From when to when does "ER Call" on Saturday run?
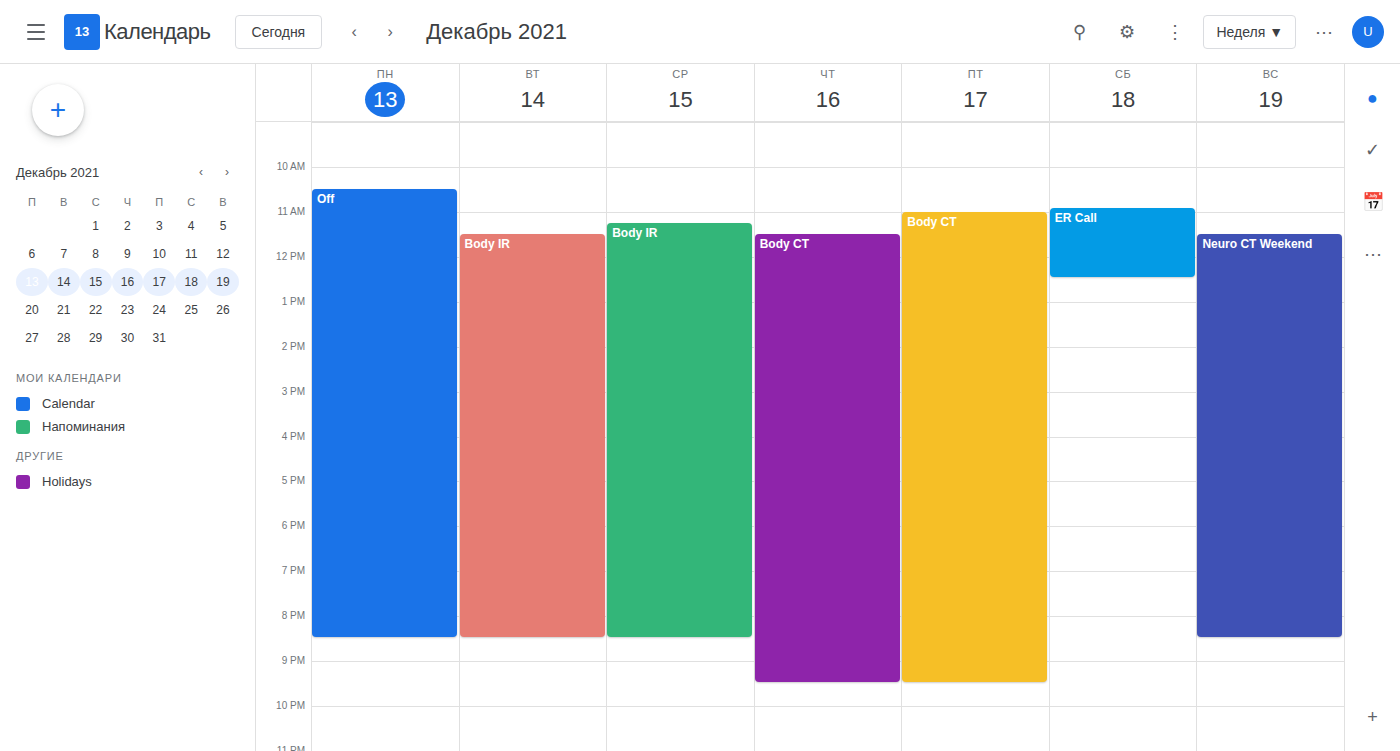
10:55 AM to 12:30 PM